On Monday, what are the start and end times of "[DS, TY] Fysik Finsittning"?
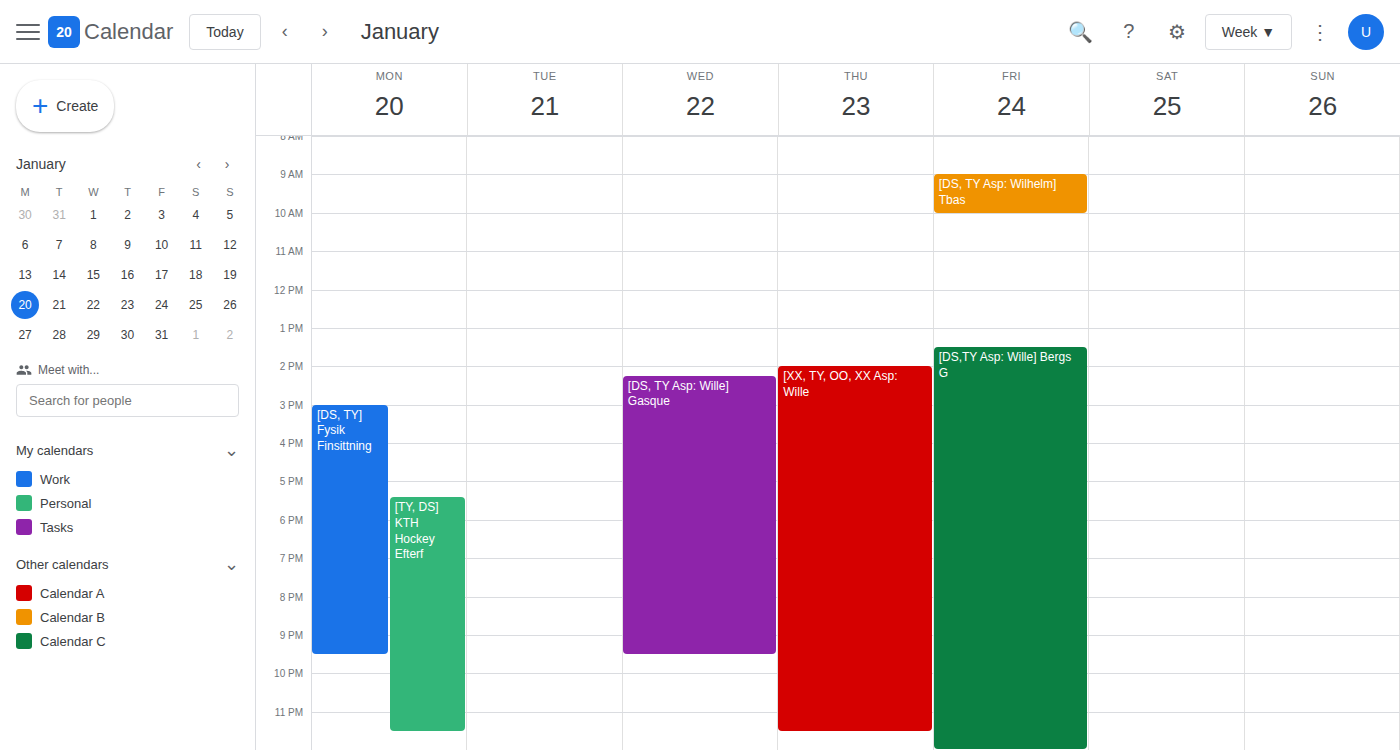
3:00 PM to 9:30 PM